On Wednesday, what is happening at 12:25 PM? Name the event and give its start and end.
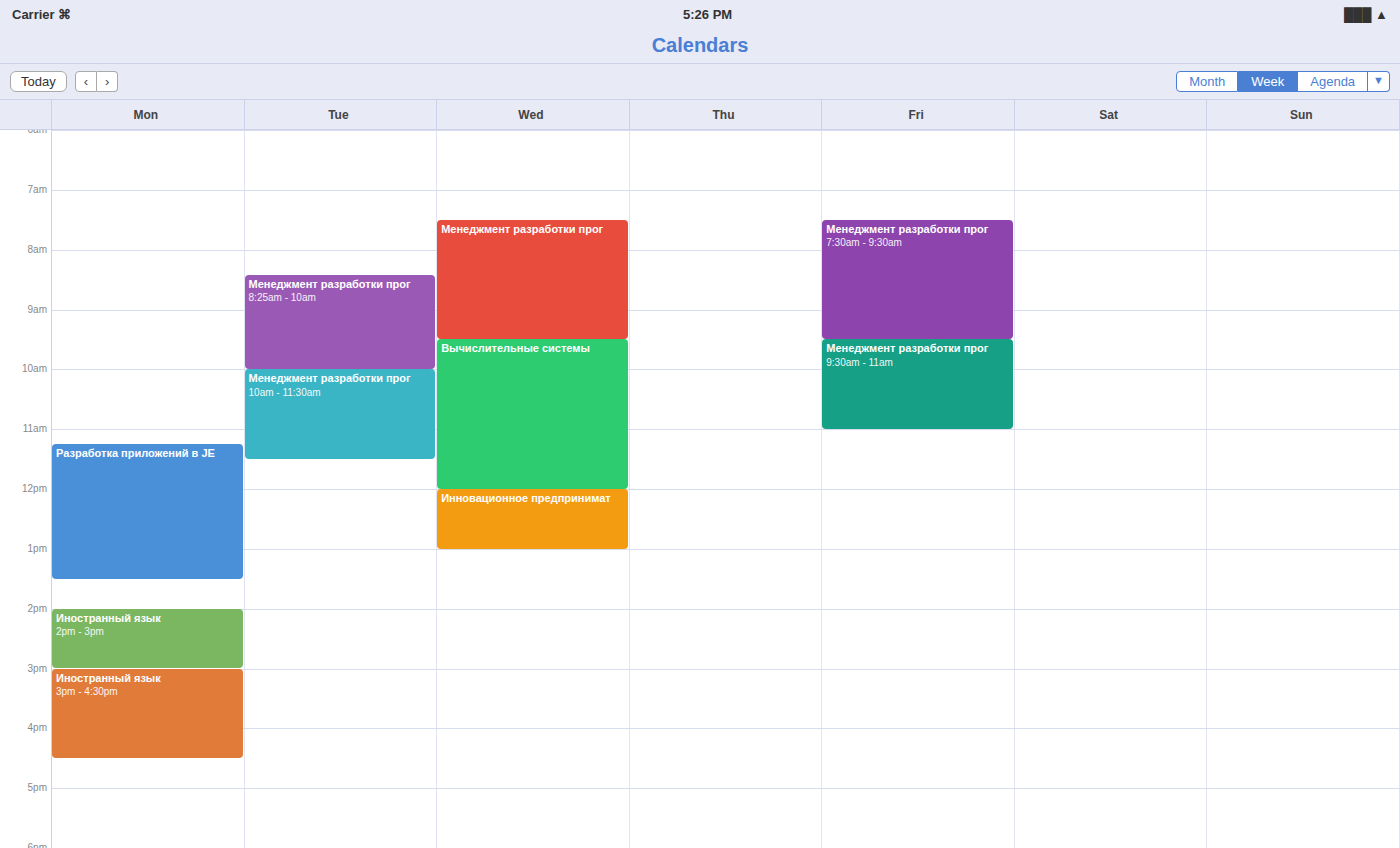
"Инновационное предпринимат", 12:00 PM to 1:00 PM